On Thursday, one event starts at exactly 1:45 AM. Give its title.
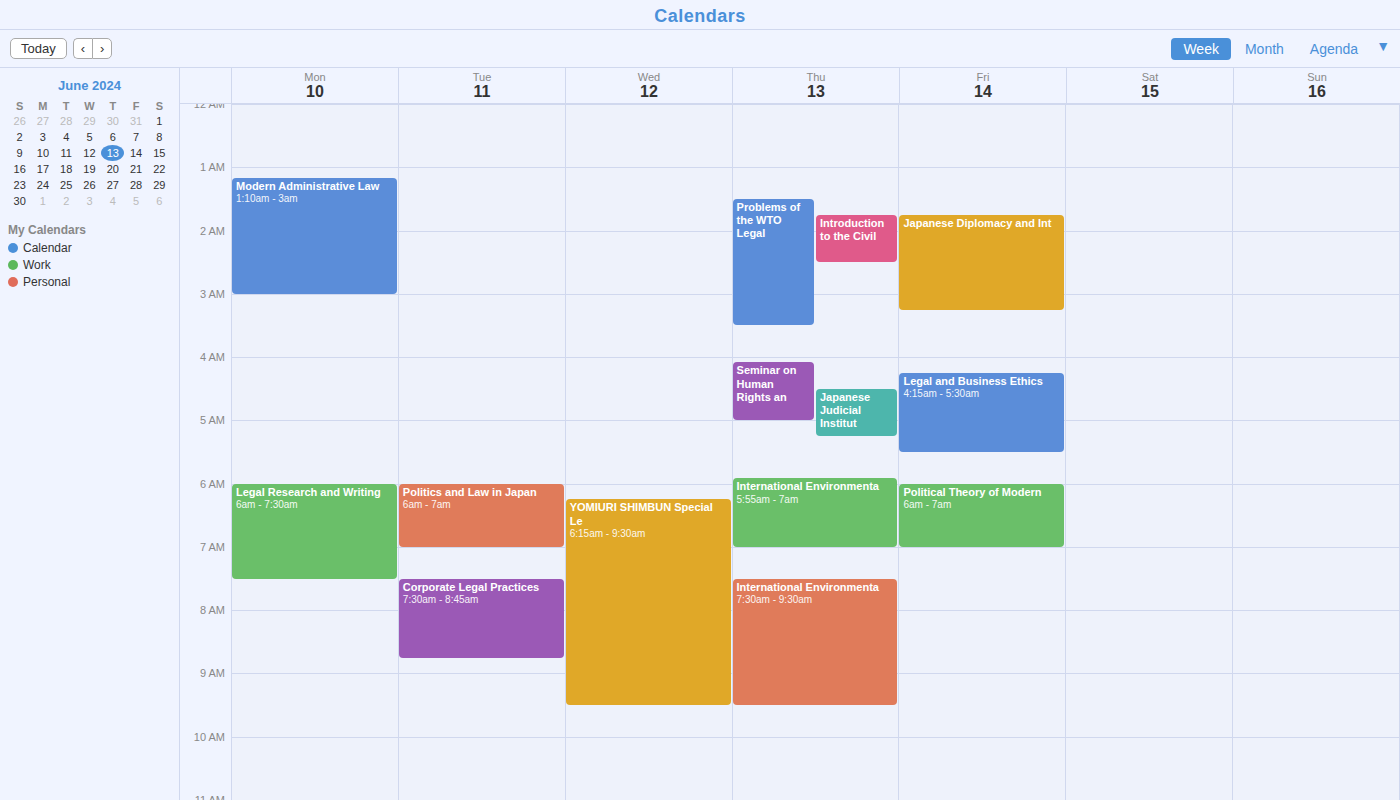
"Introduction to the Civil"